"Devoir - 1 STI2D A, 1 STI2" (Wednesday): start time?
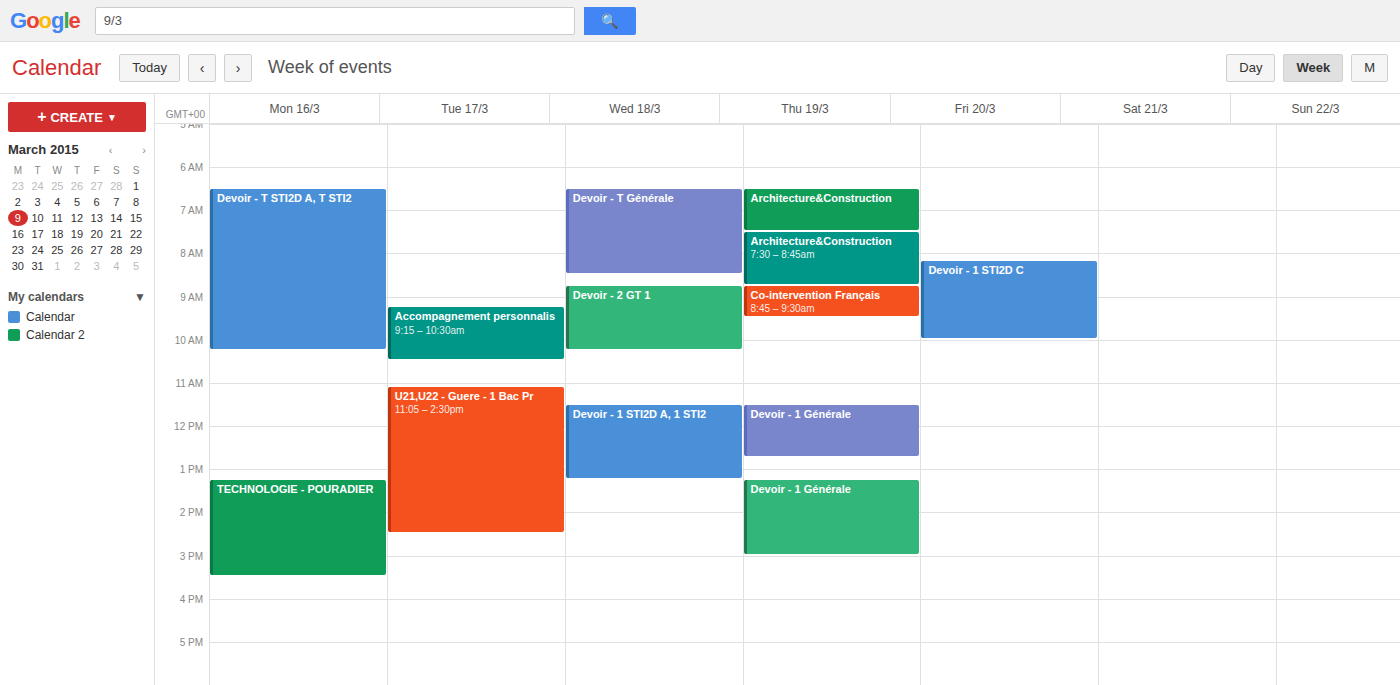
11:30 AM